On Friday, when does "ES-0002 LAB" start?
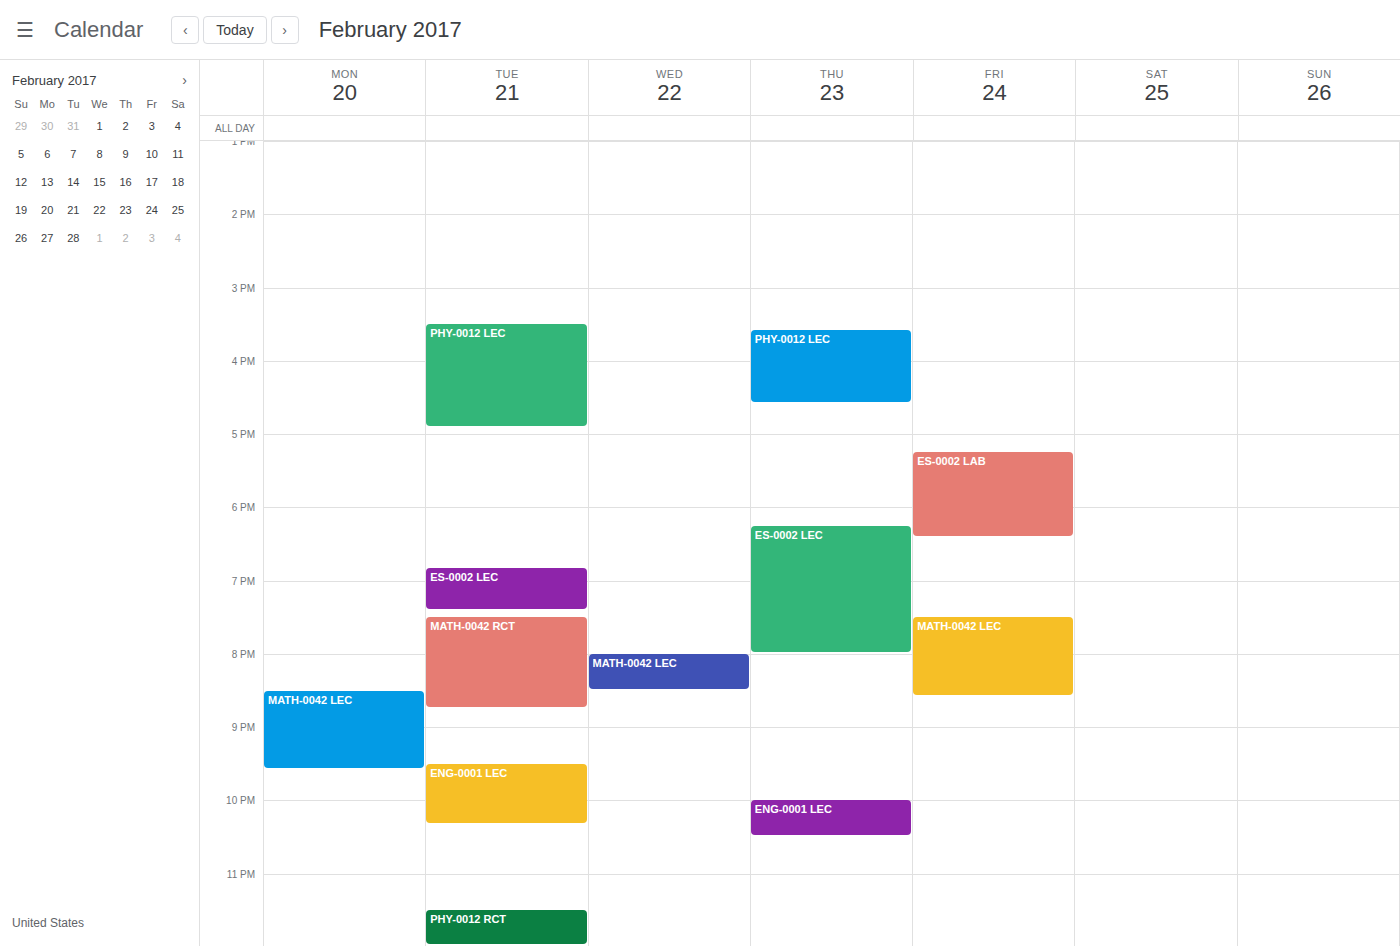
5:15 PM